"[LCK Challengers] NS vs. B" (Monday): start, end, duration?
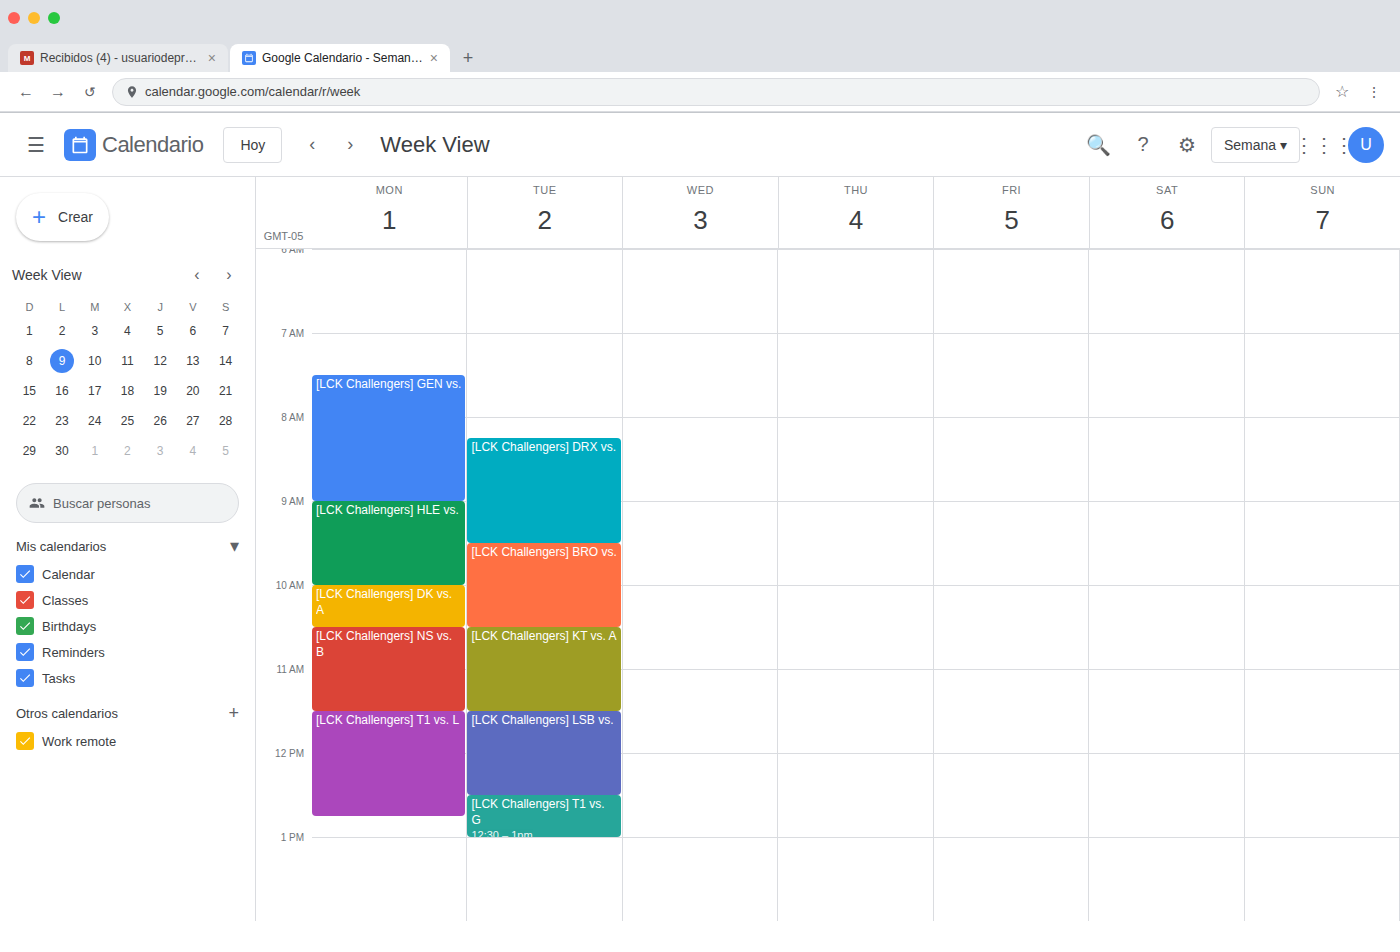
10:30 AM to 11:30 AM, 1 hour